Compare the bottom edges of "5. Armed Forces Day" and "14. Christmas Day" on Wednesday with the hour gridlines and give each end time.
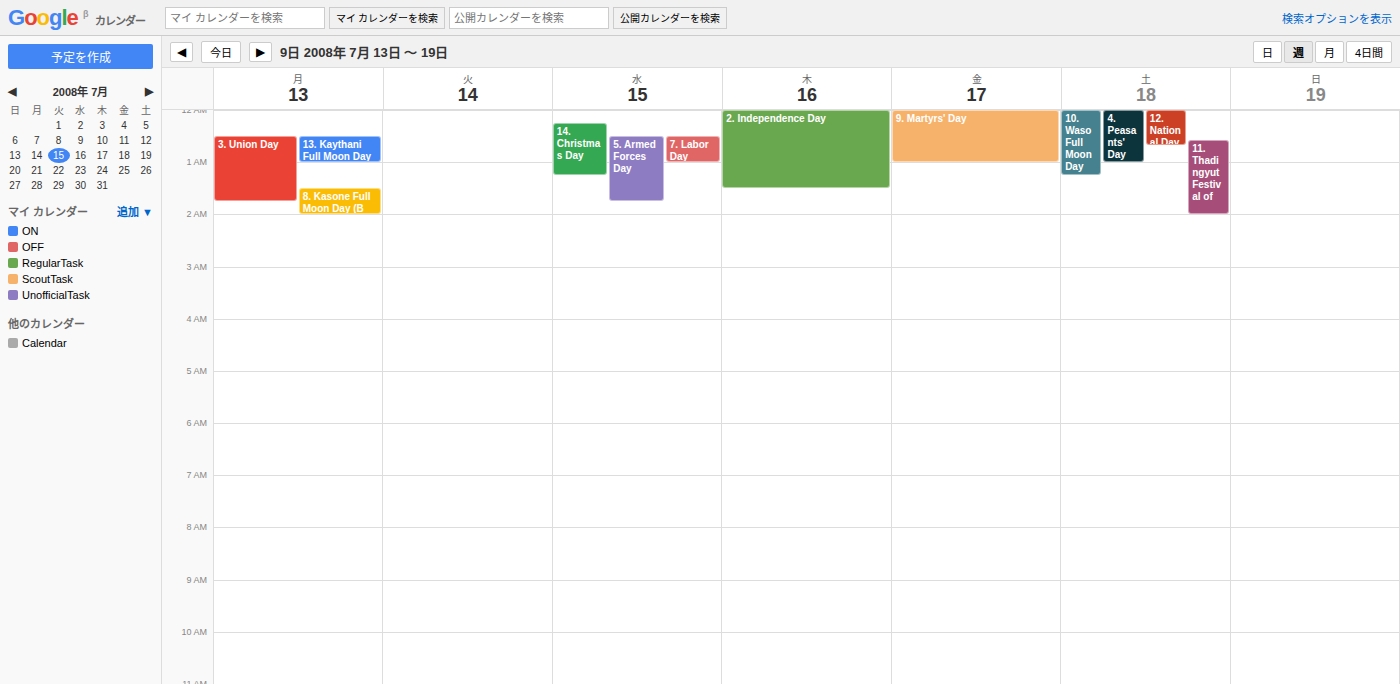
"5. Armed Forces Day": 1:45 AM, neither: three quarters of the way from the 1 AM line to the 2 AM line. "14. Christmas Day": 1:15 AM, neither: a quarter of the way from the 1 AM line to the 2 AM line.